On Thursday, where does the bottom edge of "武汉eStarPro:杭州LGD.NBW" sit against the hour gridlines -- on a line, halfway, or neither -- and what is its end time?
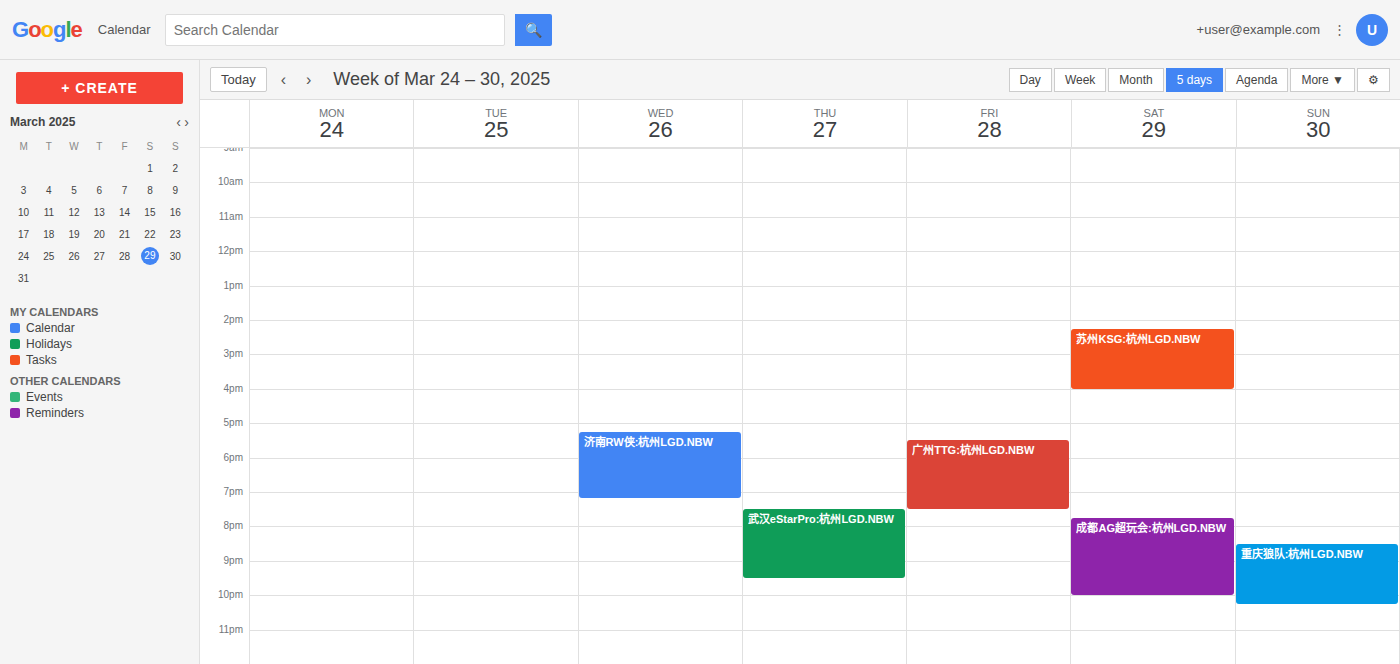
9:30 PM -- halfway between the 9 PM and 10 PM lines.